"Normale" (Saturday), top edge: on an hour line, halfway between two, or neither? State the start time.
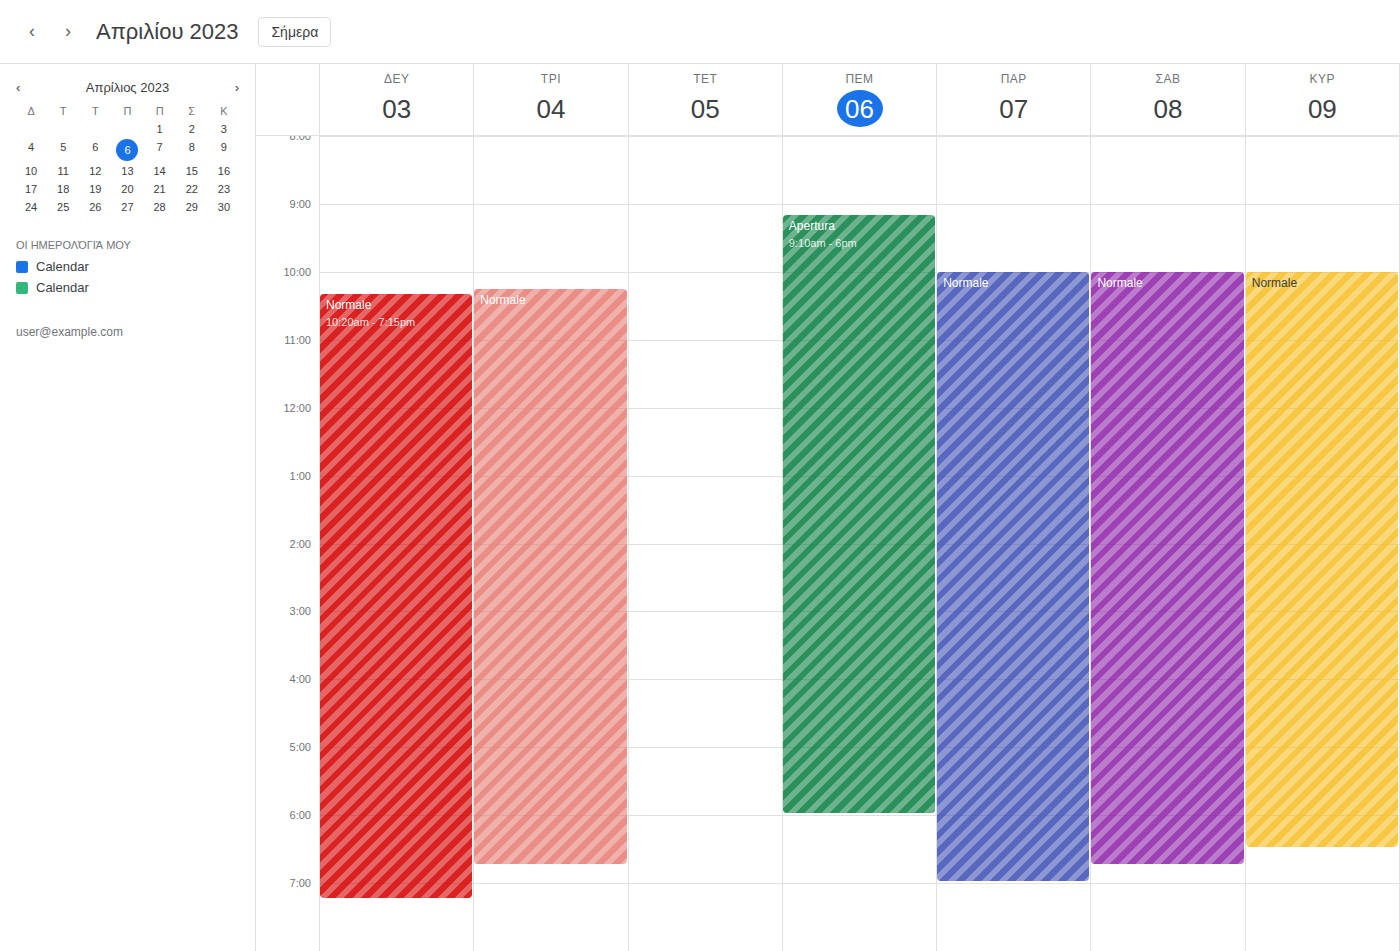
10:00 AM -- exactly on the 10 AM line.